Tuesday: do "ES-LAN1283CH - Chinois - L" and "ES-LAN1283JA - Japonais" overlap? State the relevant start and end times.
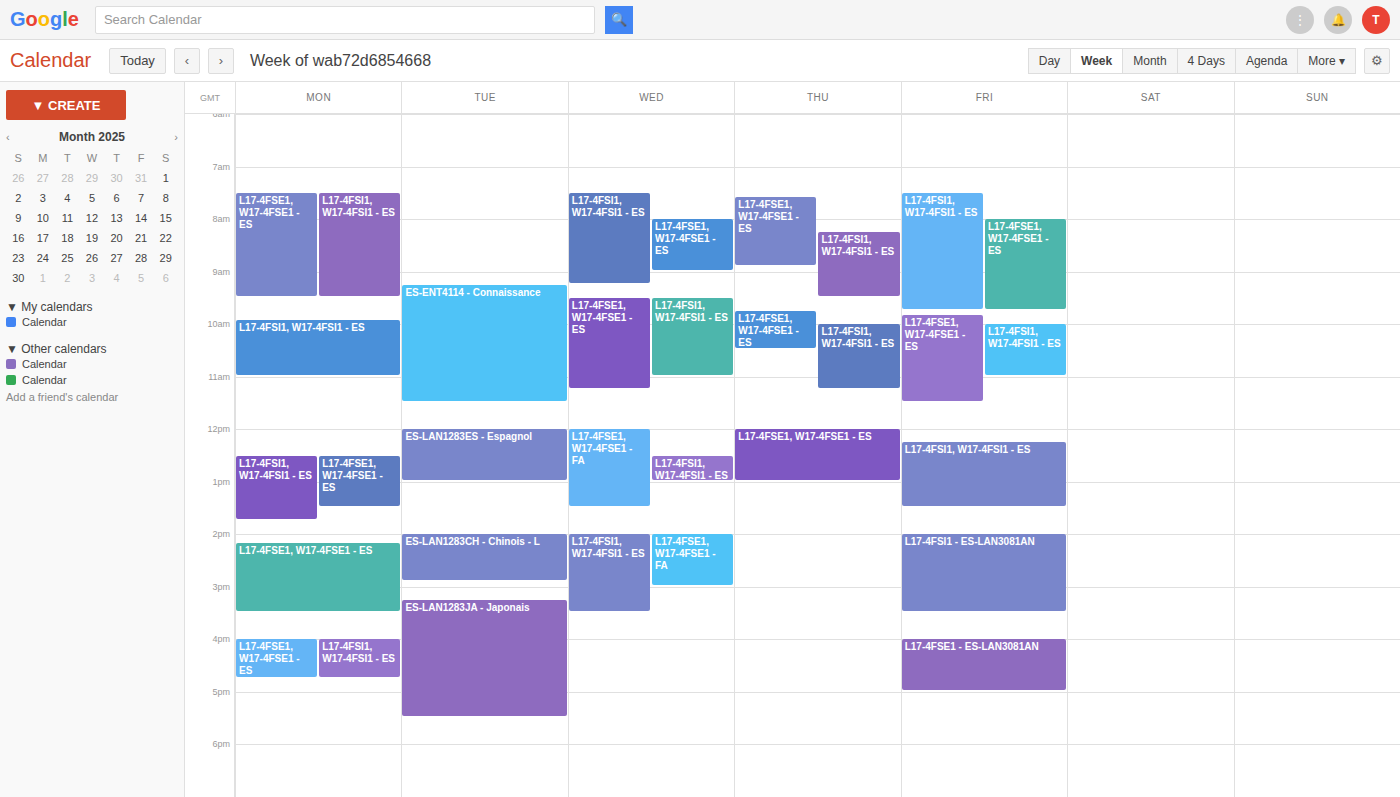
"ES-LAN1283CH - Chinois - L" ends at 2:55 PM and "ES-LAN1283JA - Japonais" starts at 3:15 PM -- no overlap.